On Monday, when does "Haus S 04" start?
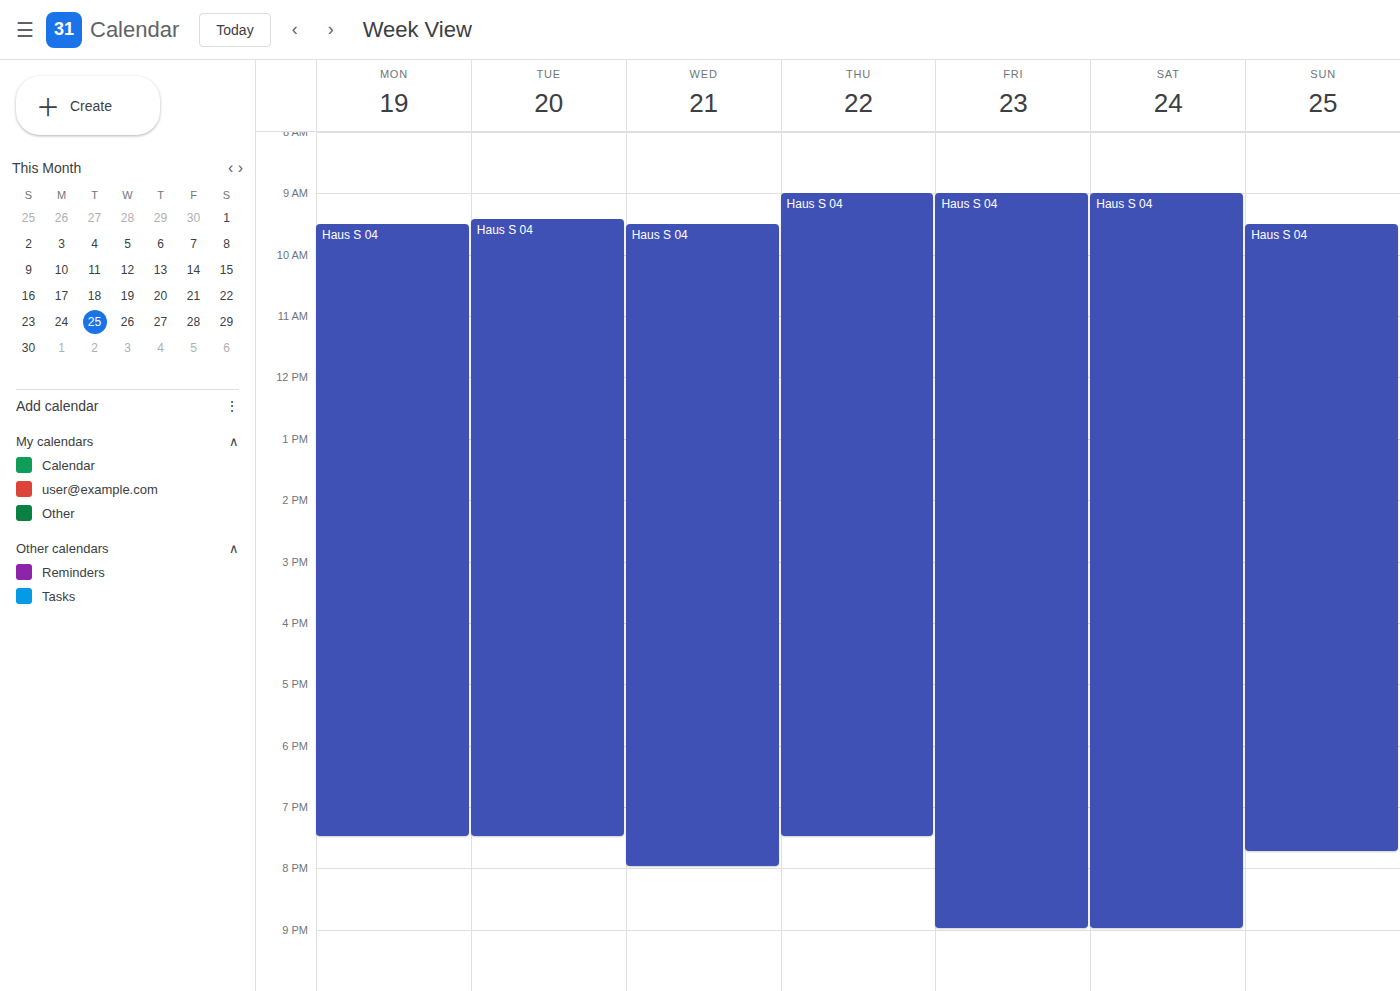
9:30 AM